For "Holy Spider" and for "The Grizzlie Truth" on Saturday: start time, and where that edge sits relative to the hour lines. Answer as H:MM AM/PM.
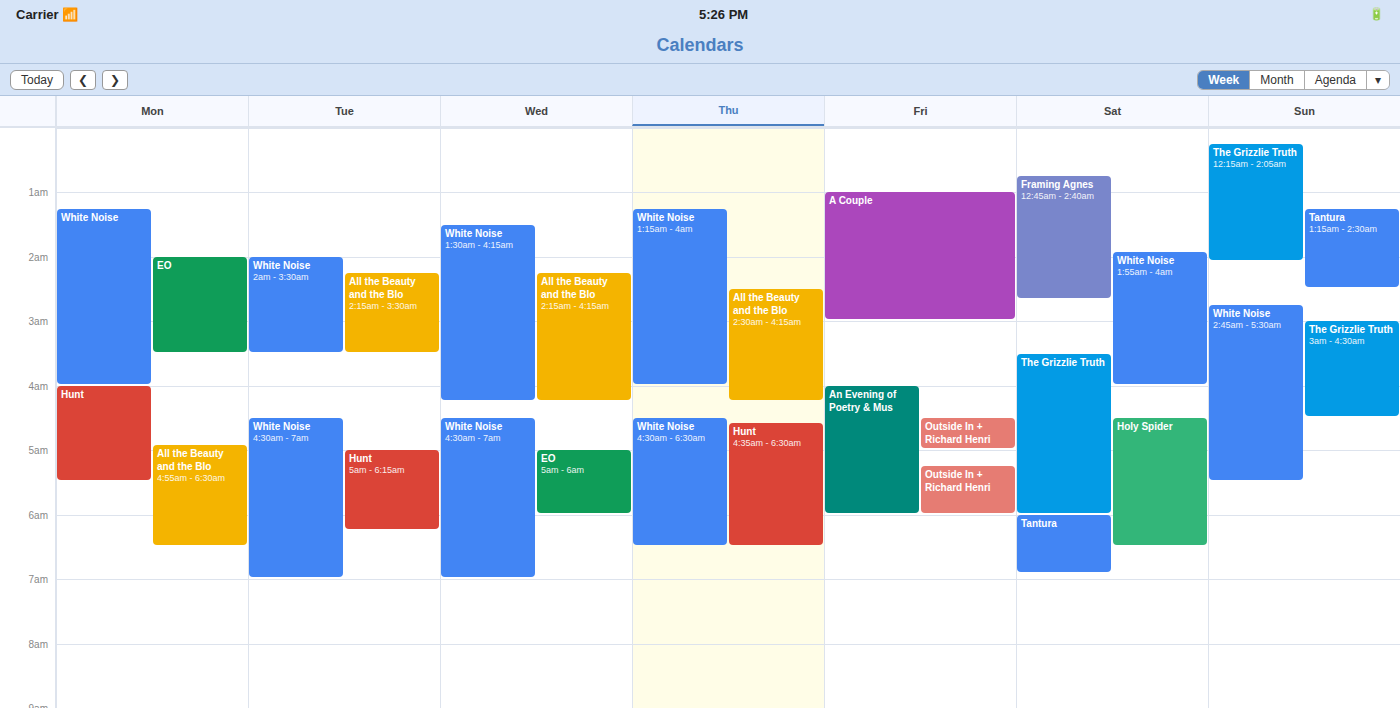
"Holy Spider": 4:30 AM, halfway between the 4 AM and 5 AM lines. "The Grizzlie Truth": 3:30 AM, halfway between the 3 AM and 4 AM lines.